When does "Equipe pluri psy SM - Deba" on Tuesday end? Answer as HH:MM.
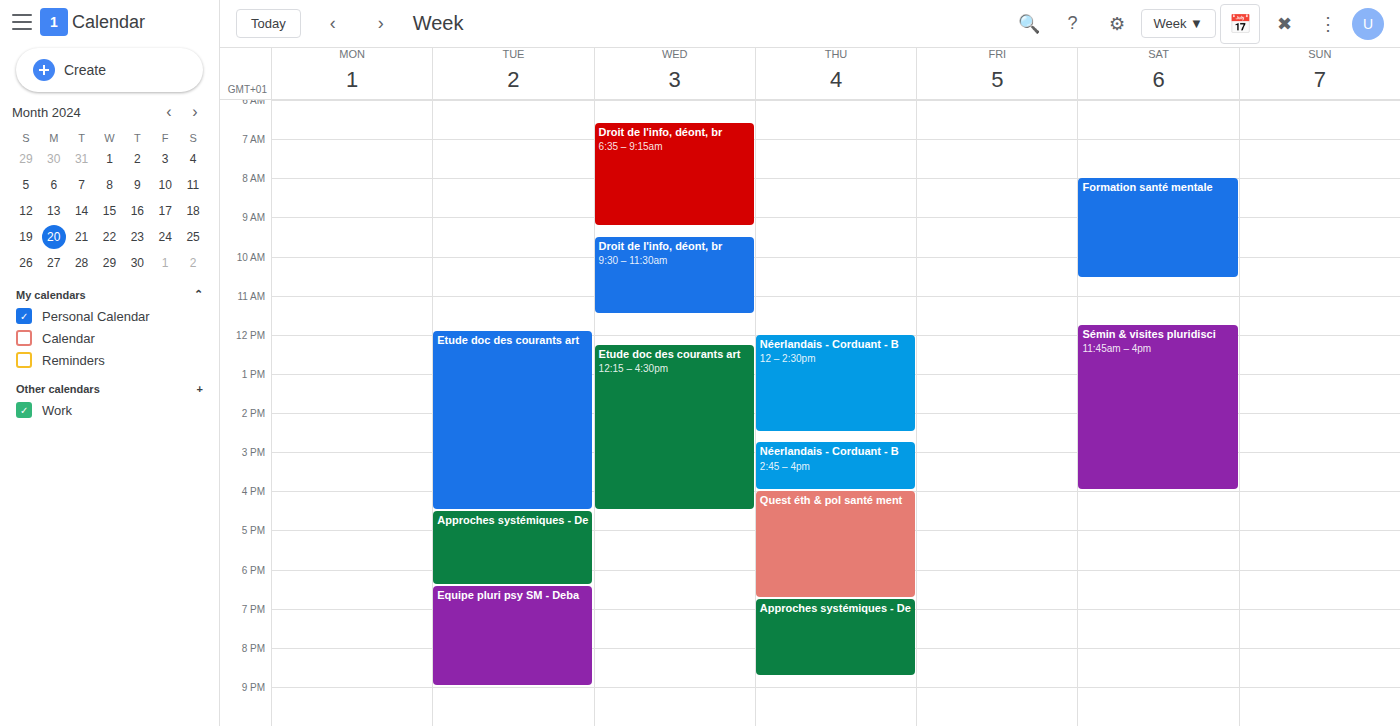
21:00